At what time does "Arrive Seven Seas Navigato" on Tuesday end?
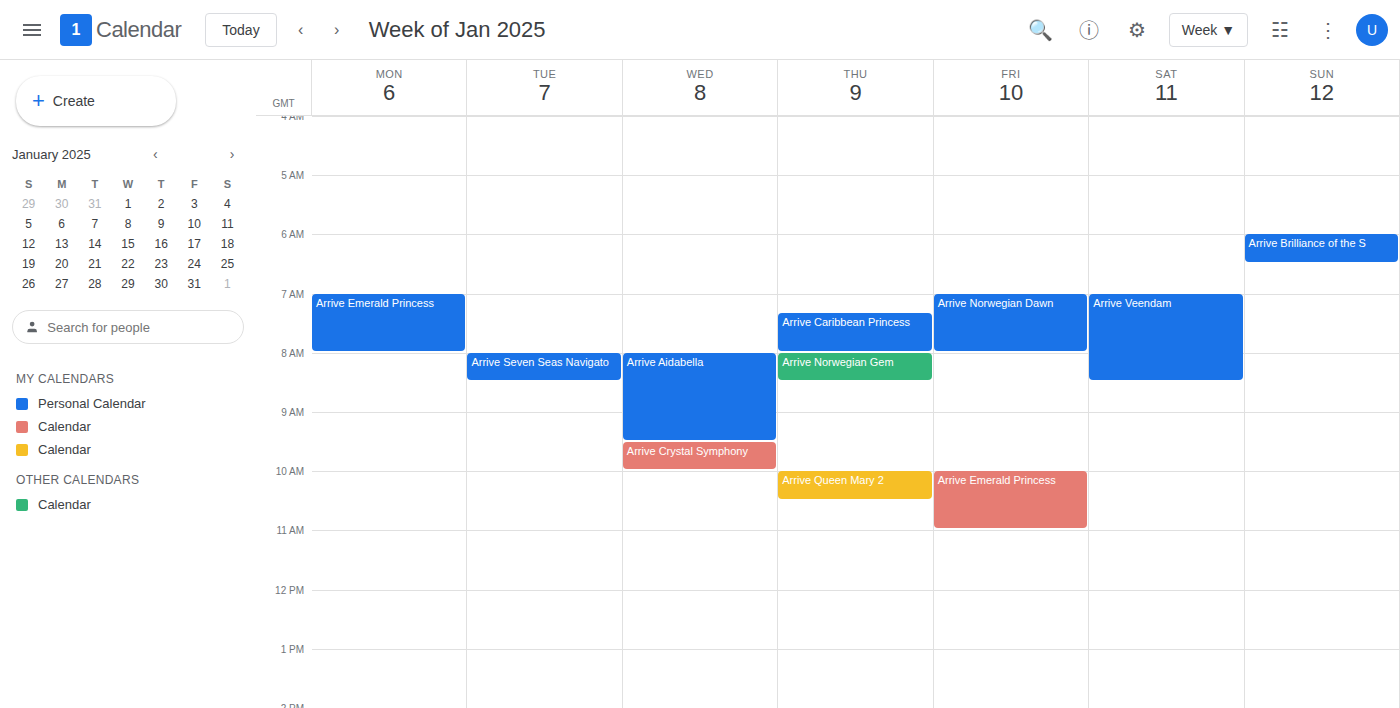
08:30